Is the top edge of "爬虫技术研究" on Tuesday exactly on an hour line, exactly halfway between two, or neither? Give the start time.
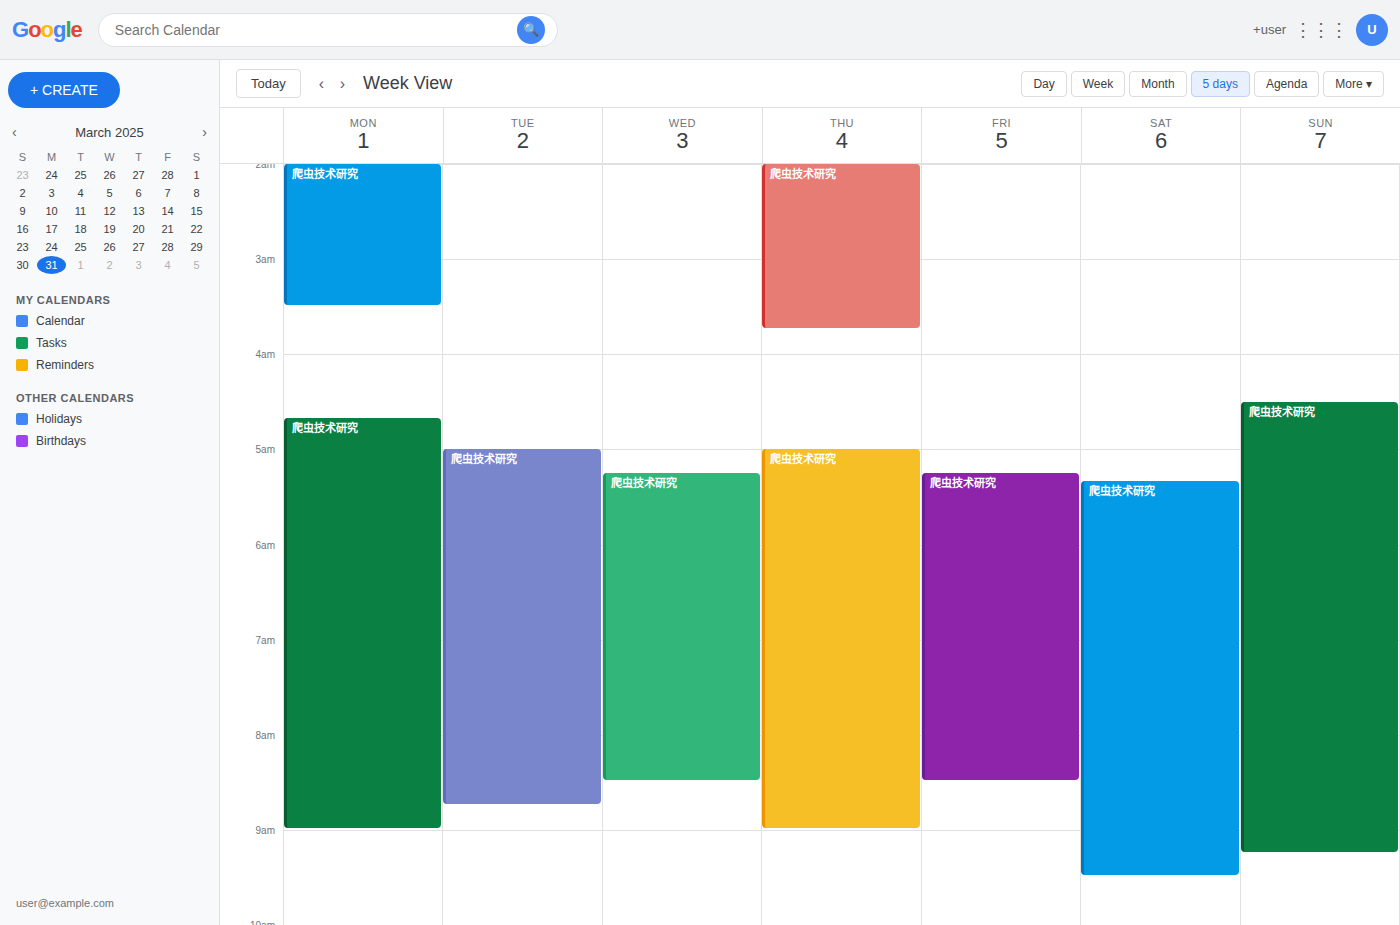
5:00 AM -- exactly on the 5 AM line.